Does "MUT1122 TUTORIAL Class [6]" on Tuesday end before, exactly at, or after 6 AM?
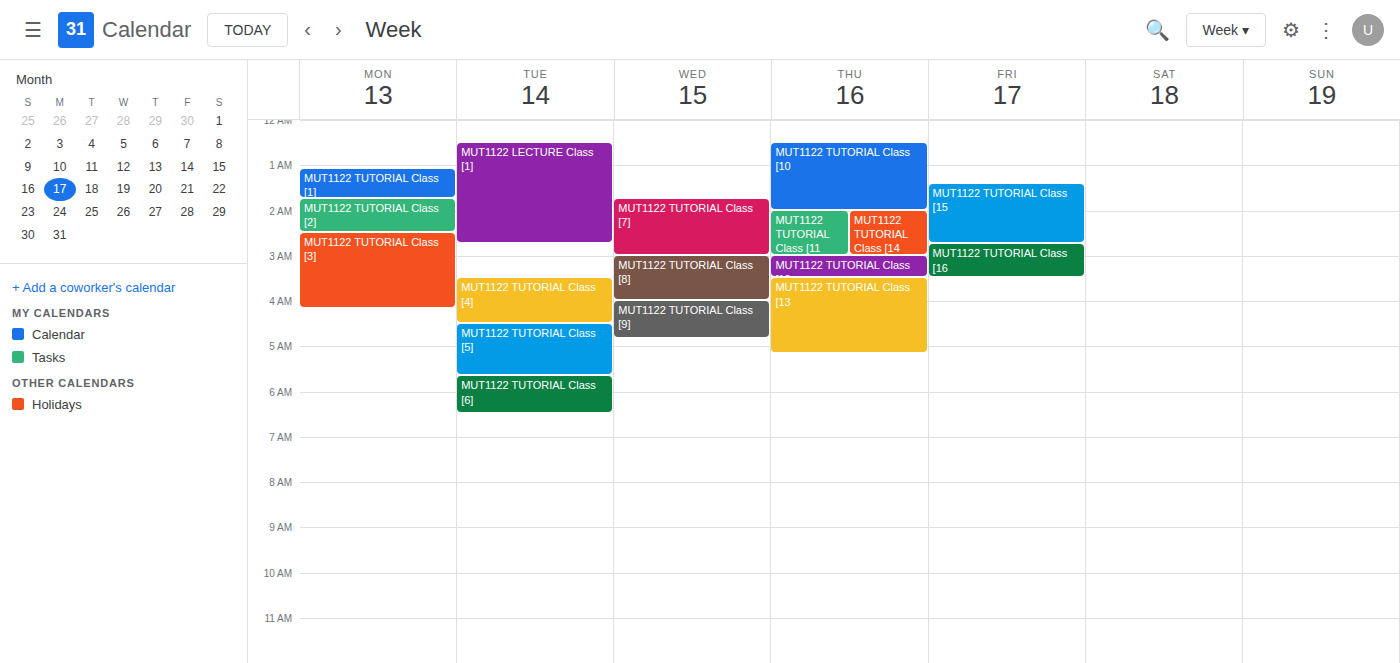
6:30 AM -- after 6 AM, 30 minutes below the 6 AM line.